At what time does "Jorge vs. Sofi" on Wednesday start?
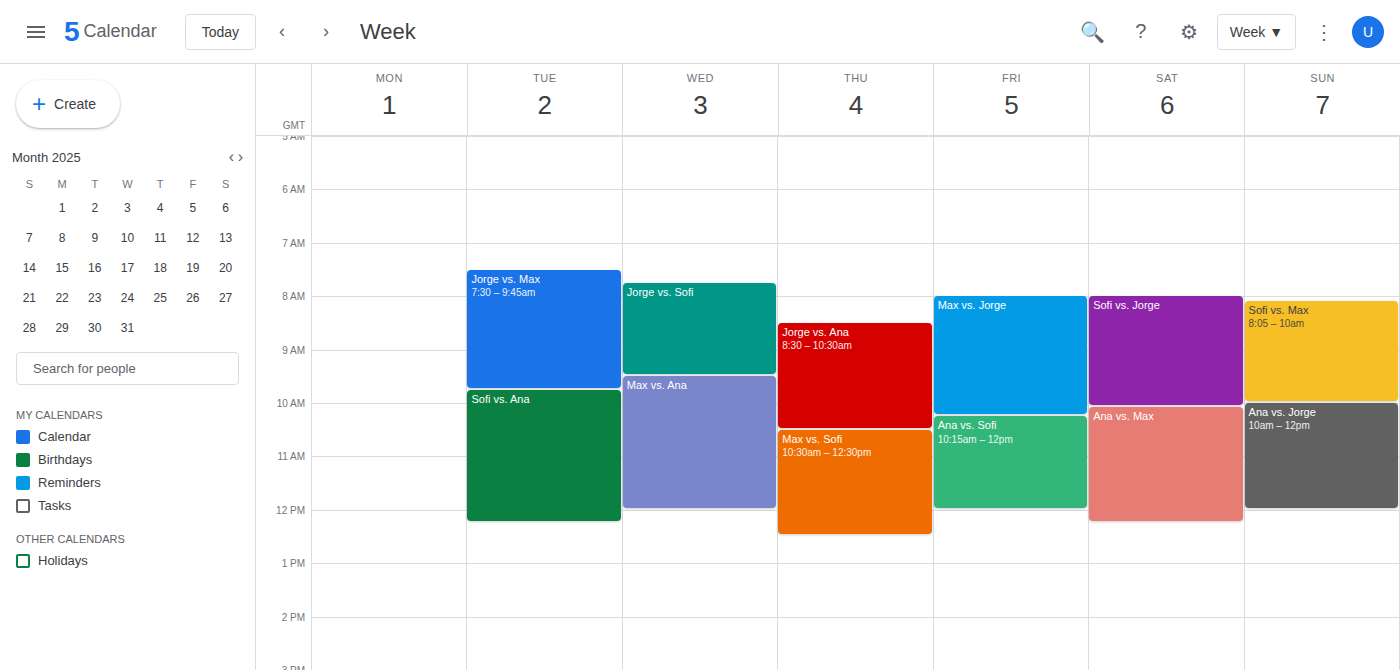
7:45 AM